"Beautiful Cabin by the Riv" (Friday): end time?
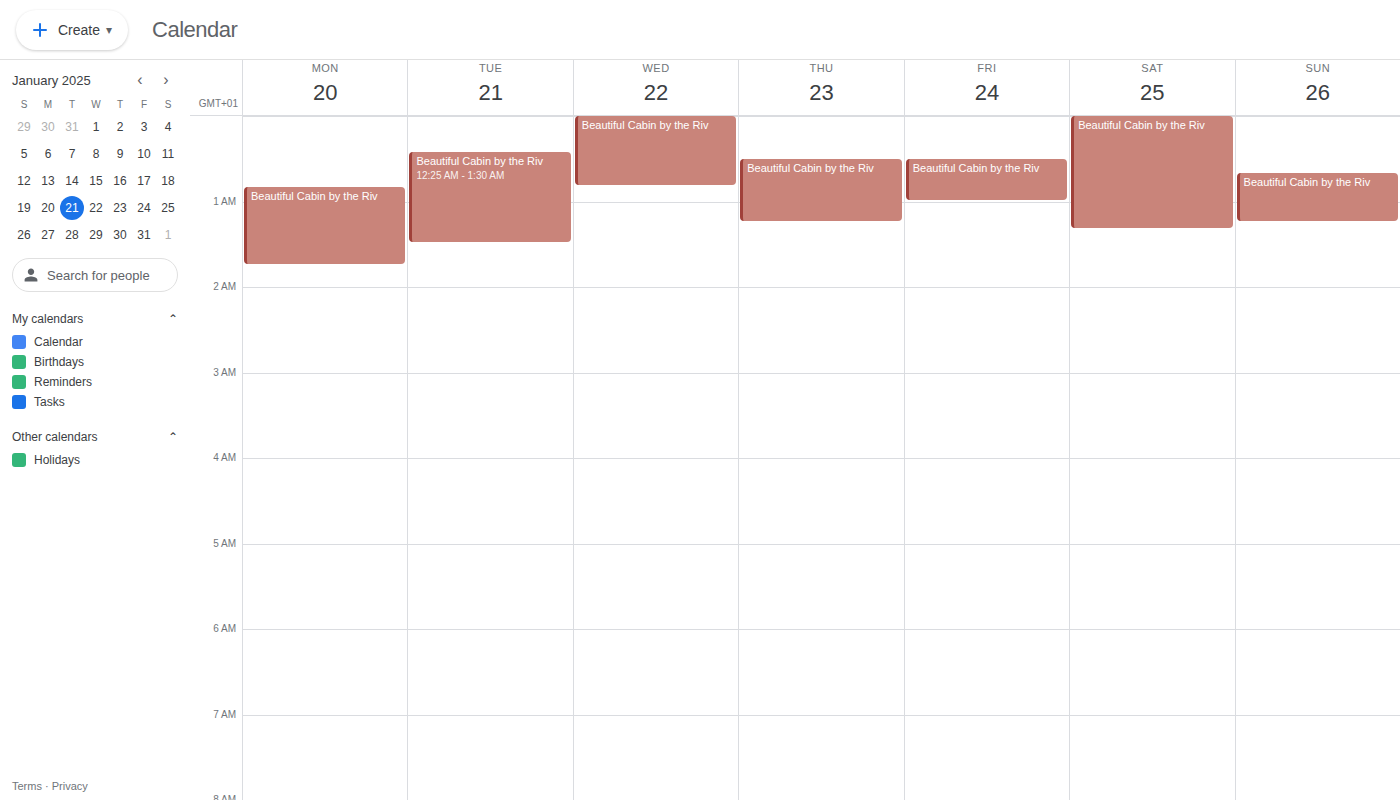
01:00